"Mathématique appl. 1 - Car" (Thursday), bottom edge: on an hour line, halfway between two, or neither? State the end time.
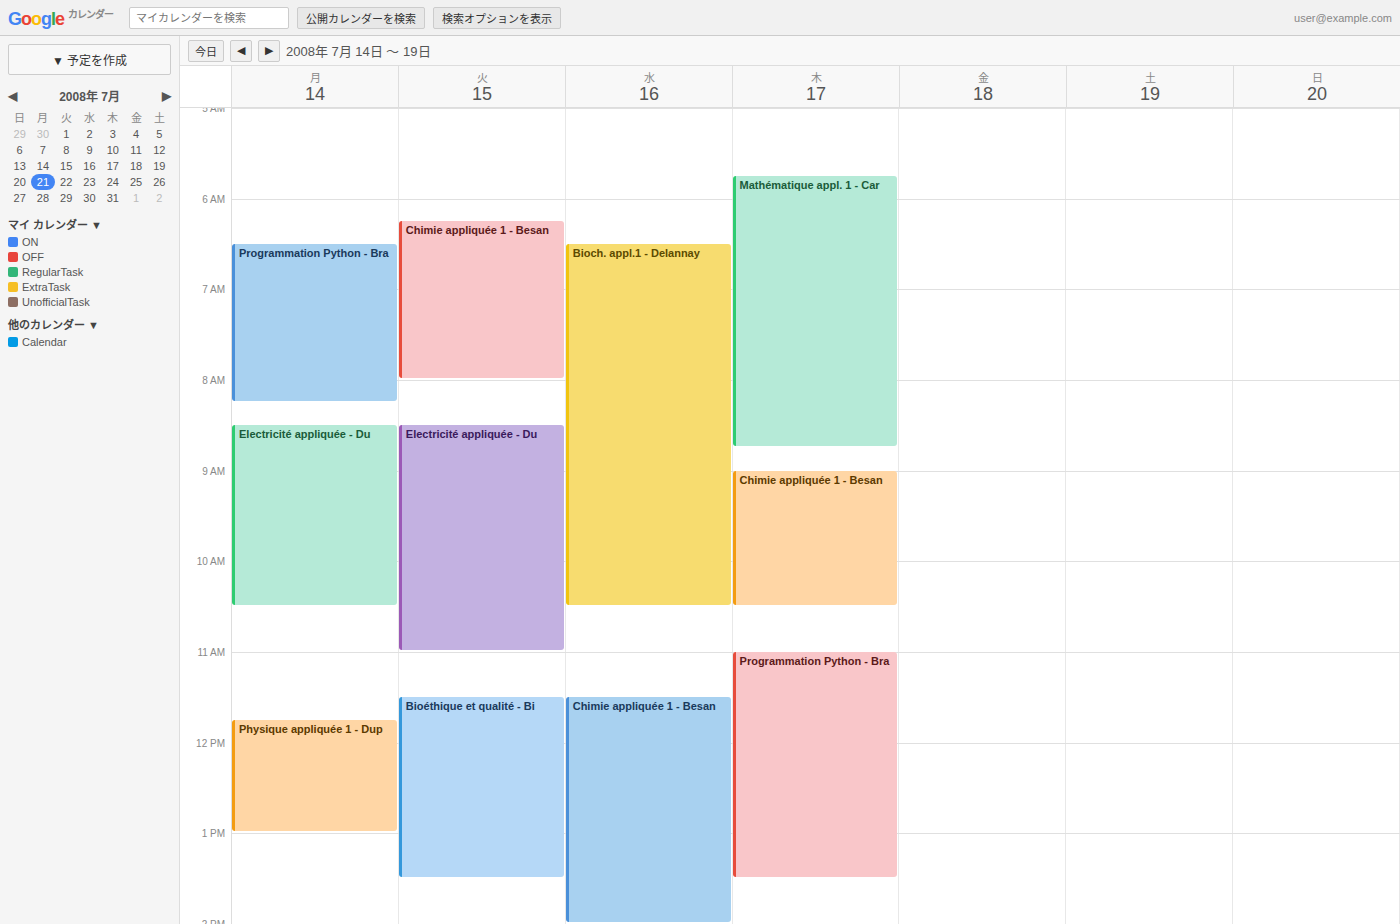
8:45 AM -- neither: three quarters of the way from the 8 AM line to the 9 AM line.